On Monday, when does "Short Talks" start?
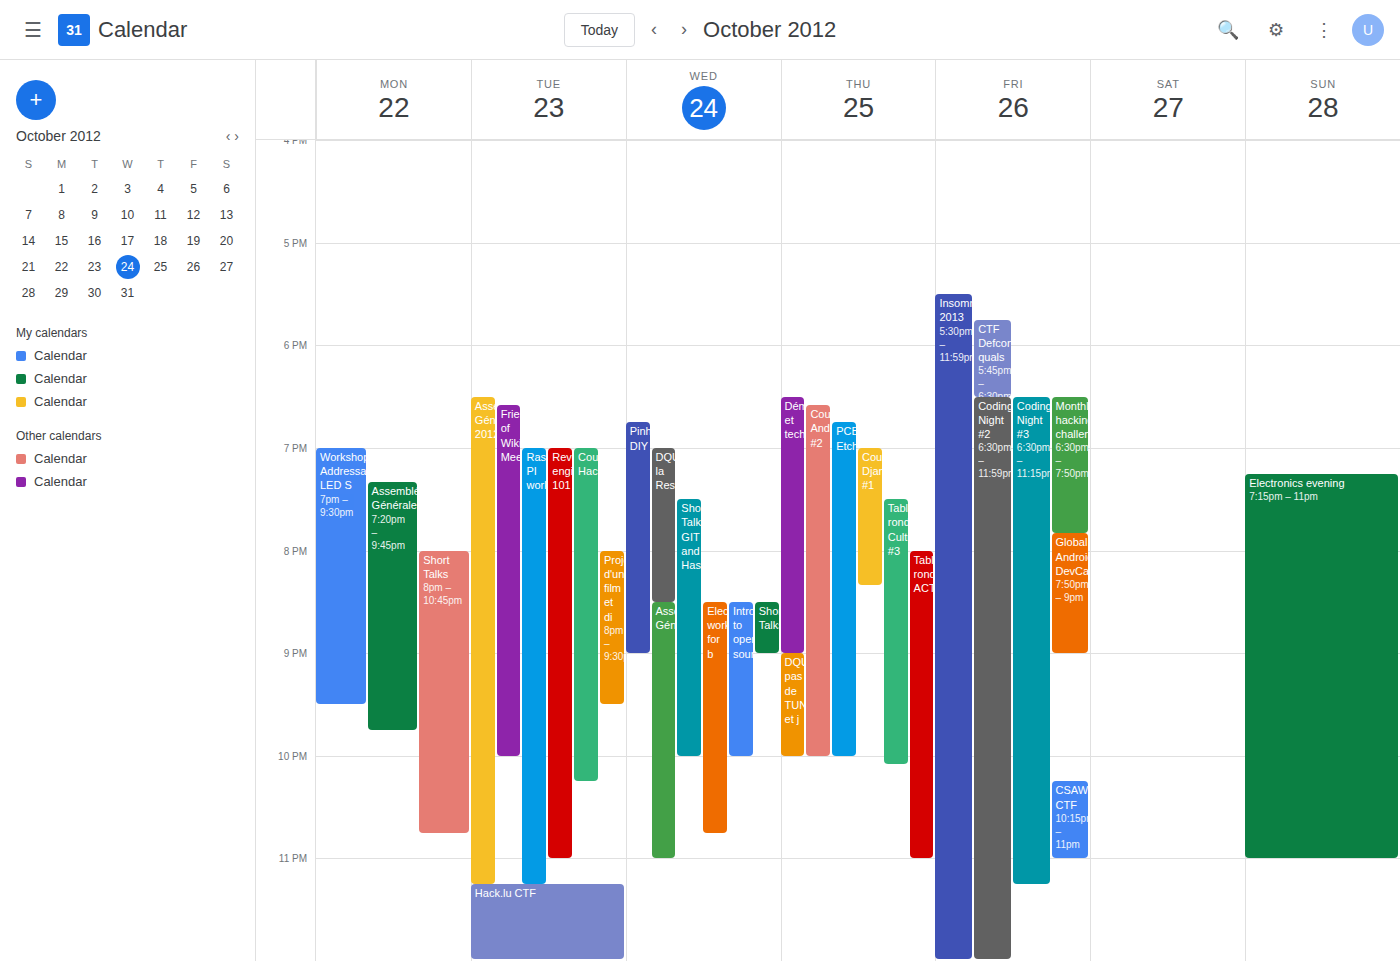
8:00 PM